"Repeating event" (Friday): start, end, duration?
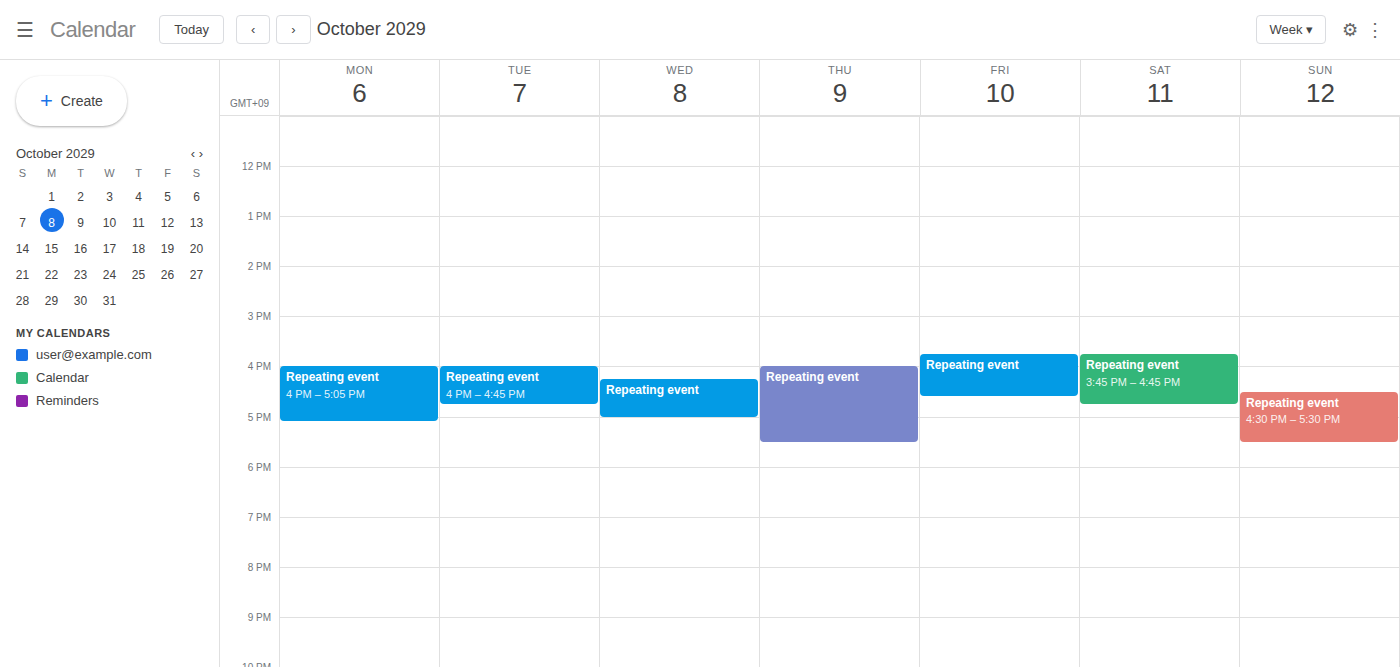
3:45 PM to 4:35 PM, 50 minutes